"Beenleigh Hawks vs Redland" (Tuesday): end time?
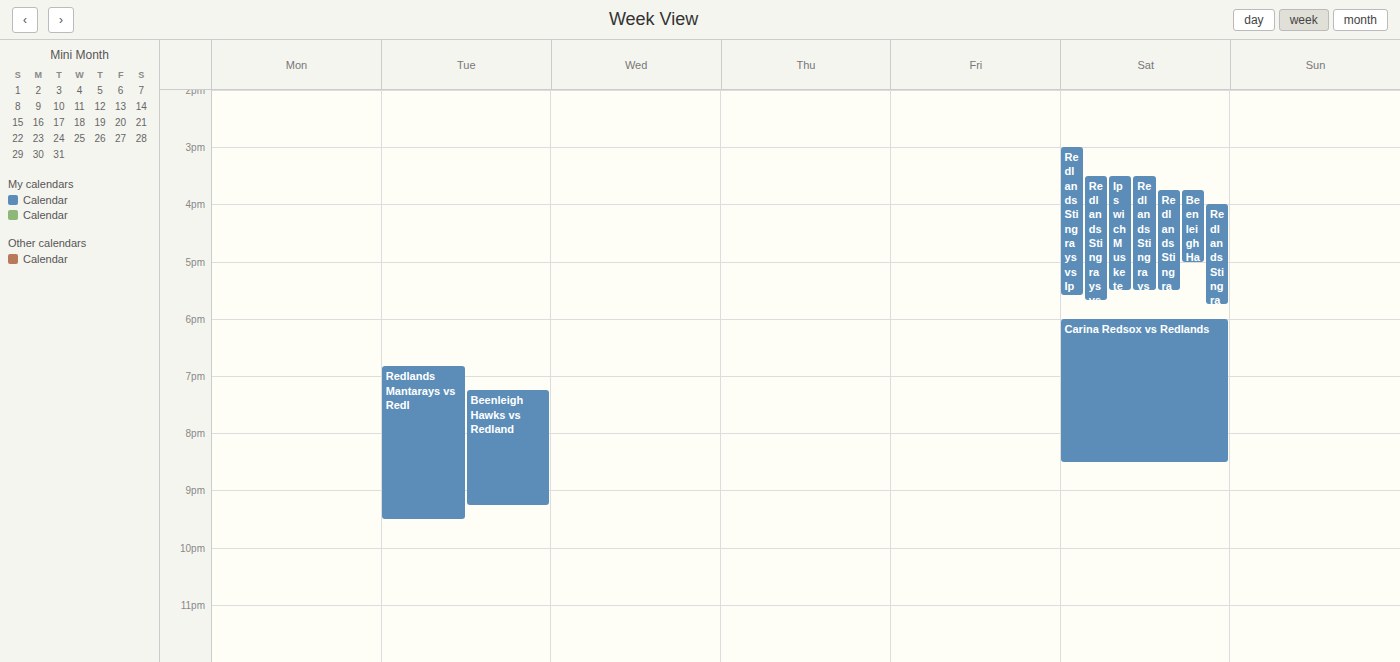
21:15